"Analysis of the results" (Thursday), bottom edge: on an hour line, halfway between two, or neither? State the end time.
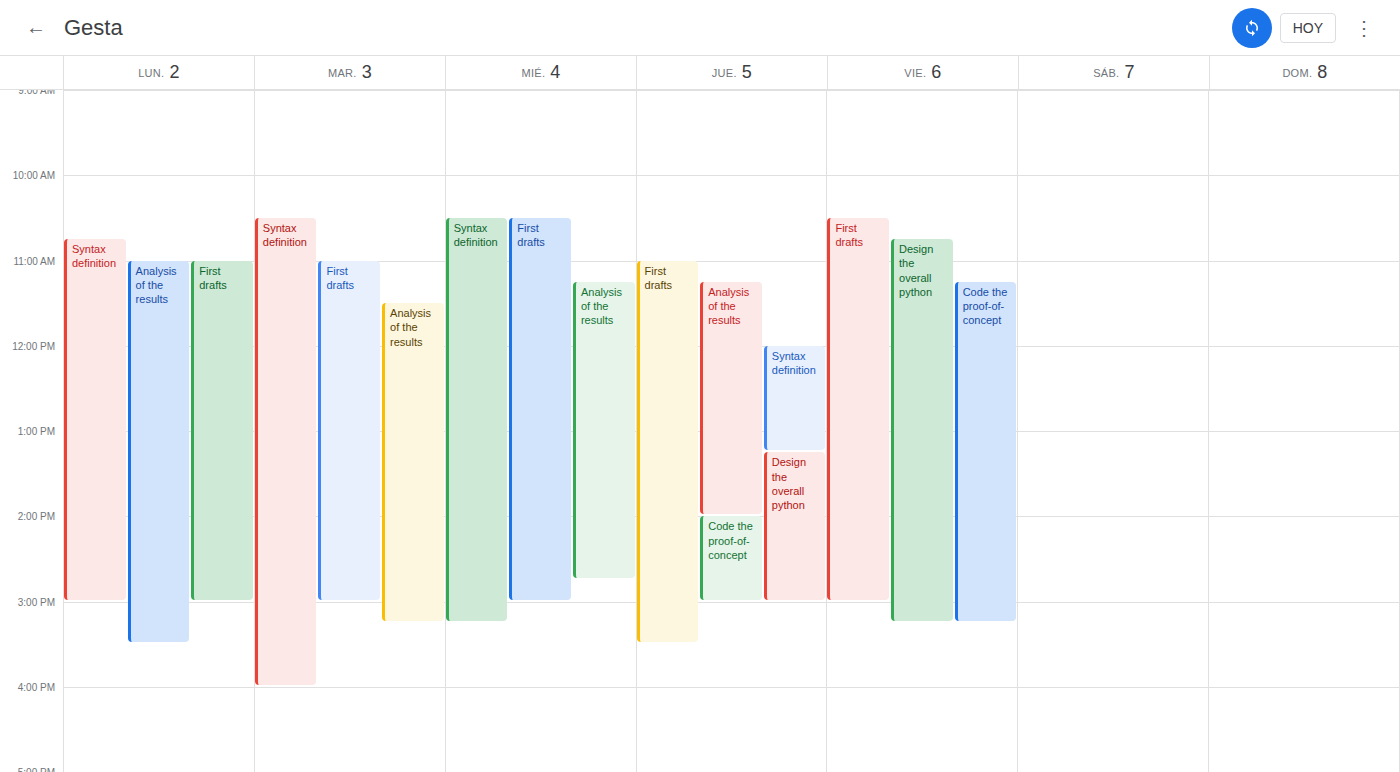
2:00 PM -- exactly on the 2 PM line.